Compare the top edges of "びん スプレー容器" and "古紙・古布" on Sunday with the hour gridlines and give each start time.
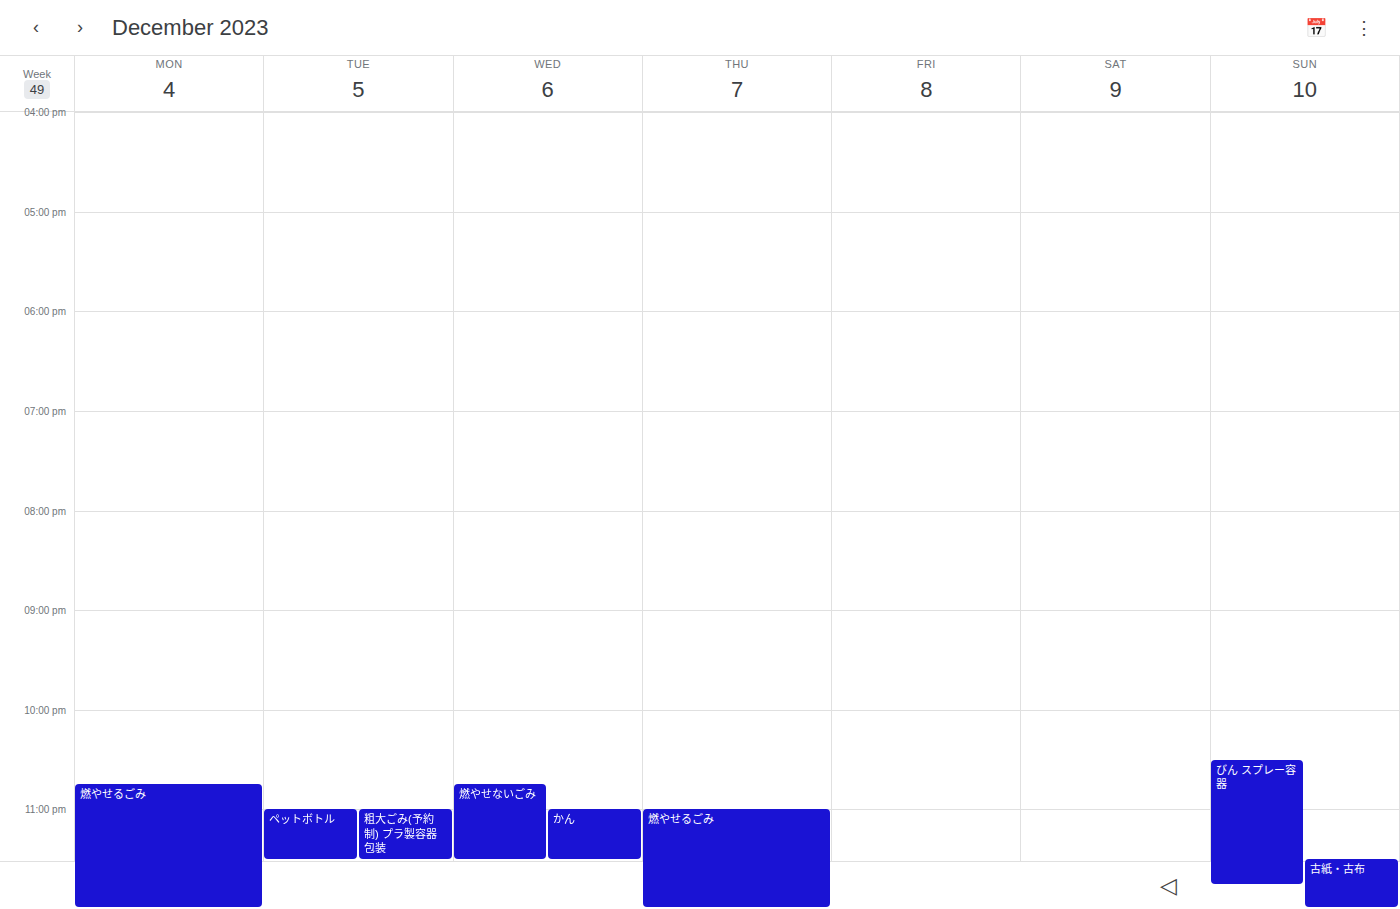
"びん スプレー容器": 10:30 PM, halfway between the 10 PM and 11 PM lines. "古紙・古布": 11:30 PM, halfway between the 11 PM and 12 AM lines.